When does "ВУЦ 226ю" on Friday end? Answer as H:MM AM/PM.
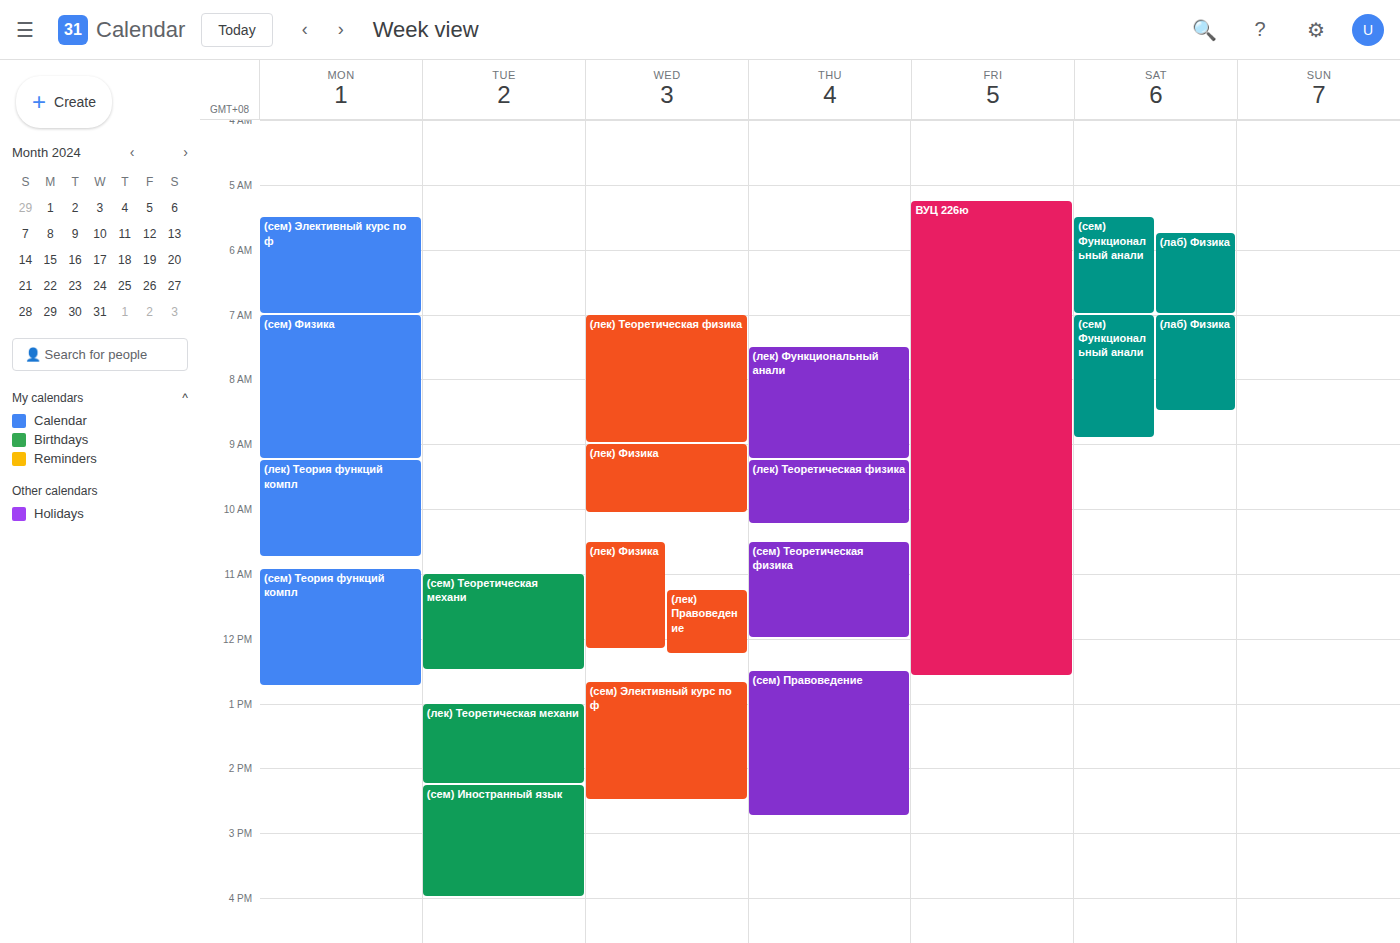
12:35 PM